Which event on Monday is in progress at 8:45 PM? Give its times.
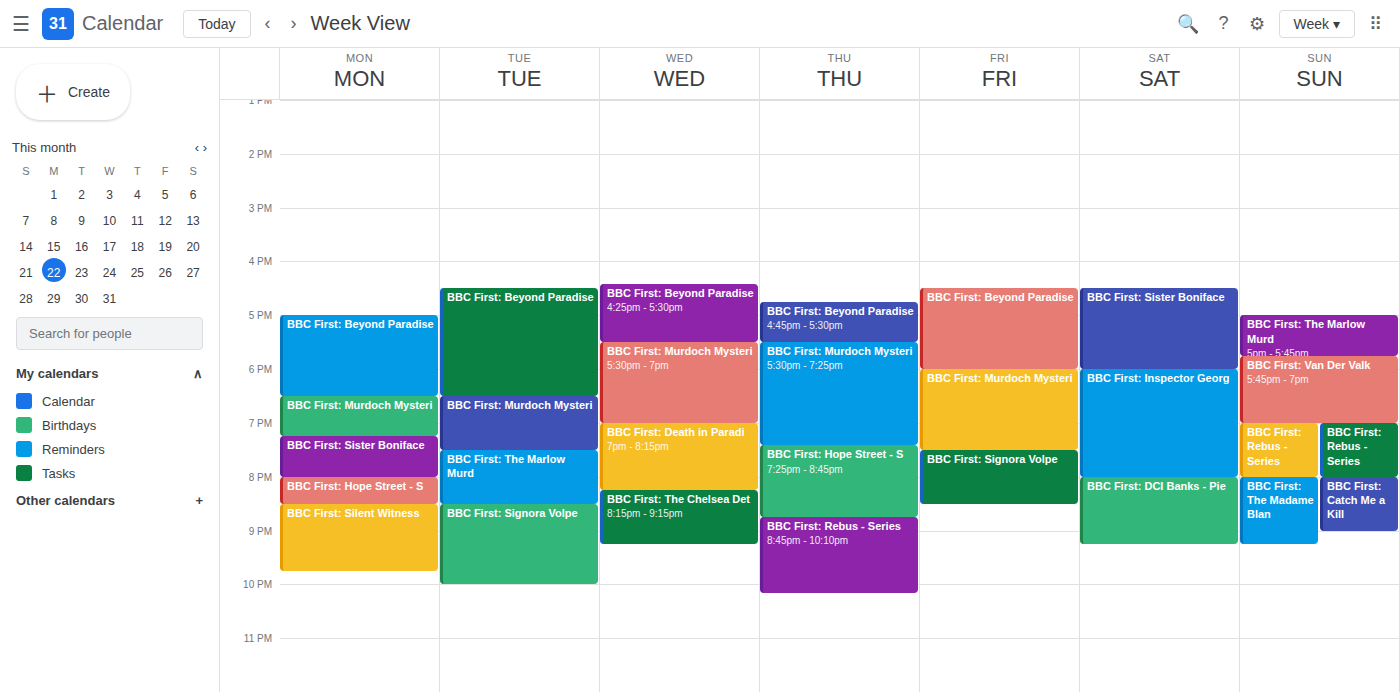
"BBC First: Silent Witness", 8:30 PM to 9:45 PM